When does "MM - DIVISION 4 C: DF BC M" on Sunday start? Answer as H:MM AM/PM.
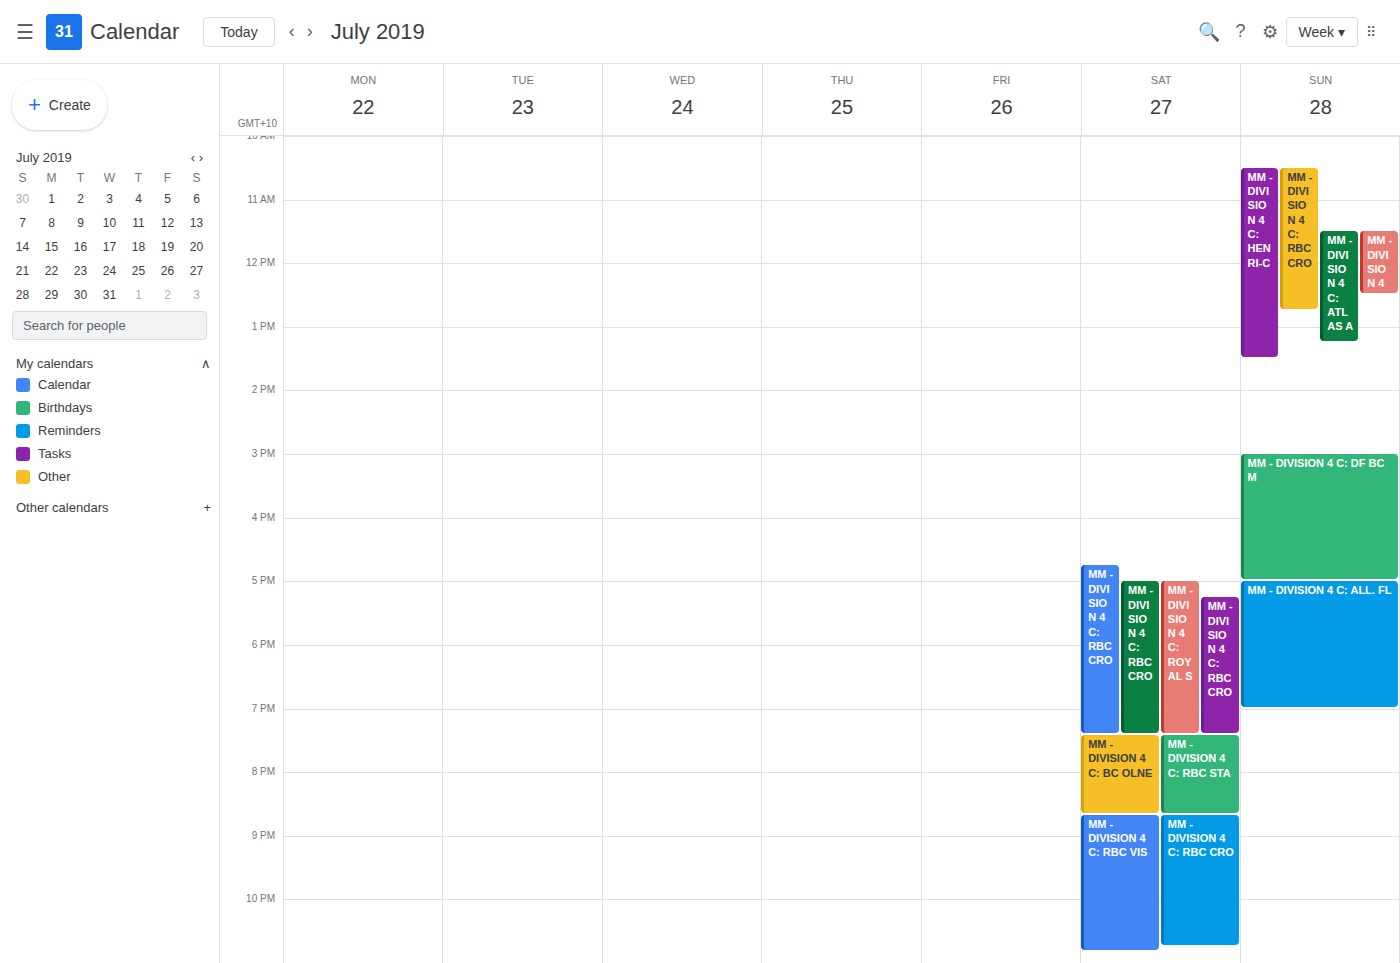
3:00 PM